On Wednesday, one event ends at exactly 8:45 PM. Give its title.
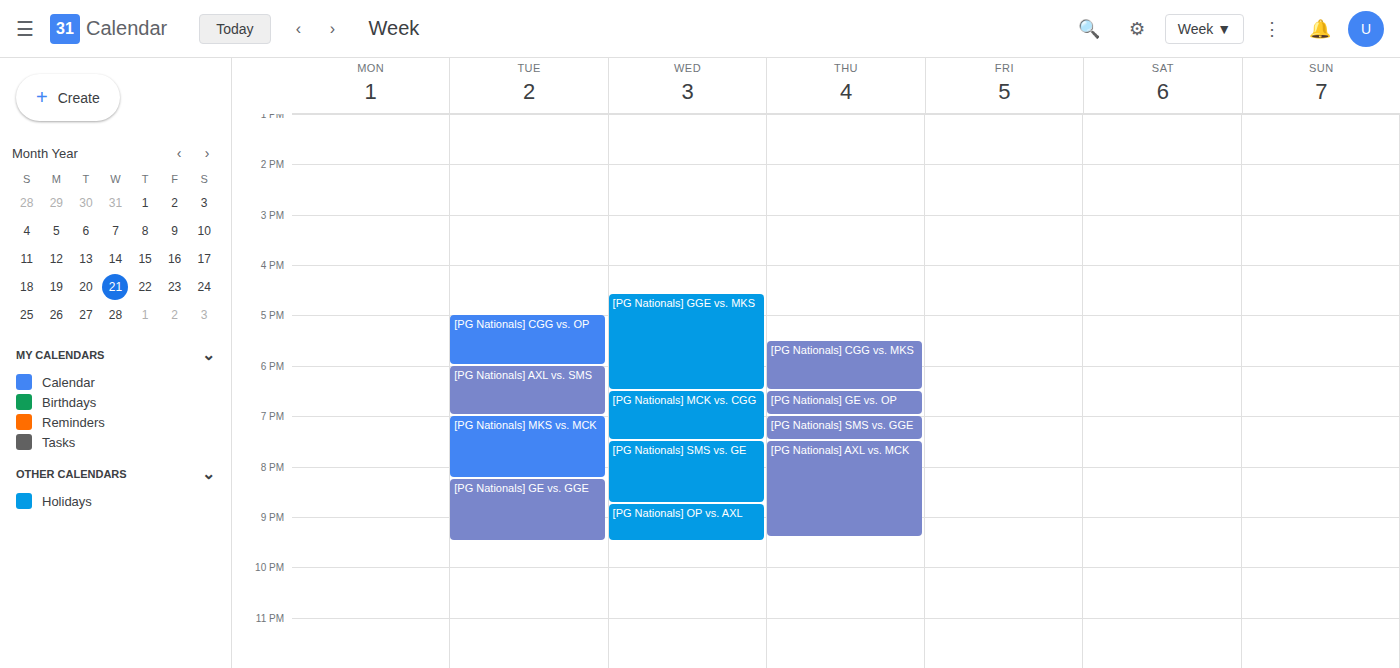
"[PG Nationals] SMS vs. GE"